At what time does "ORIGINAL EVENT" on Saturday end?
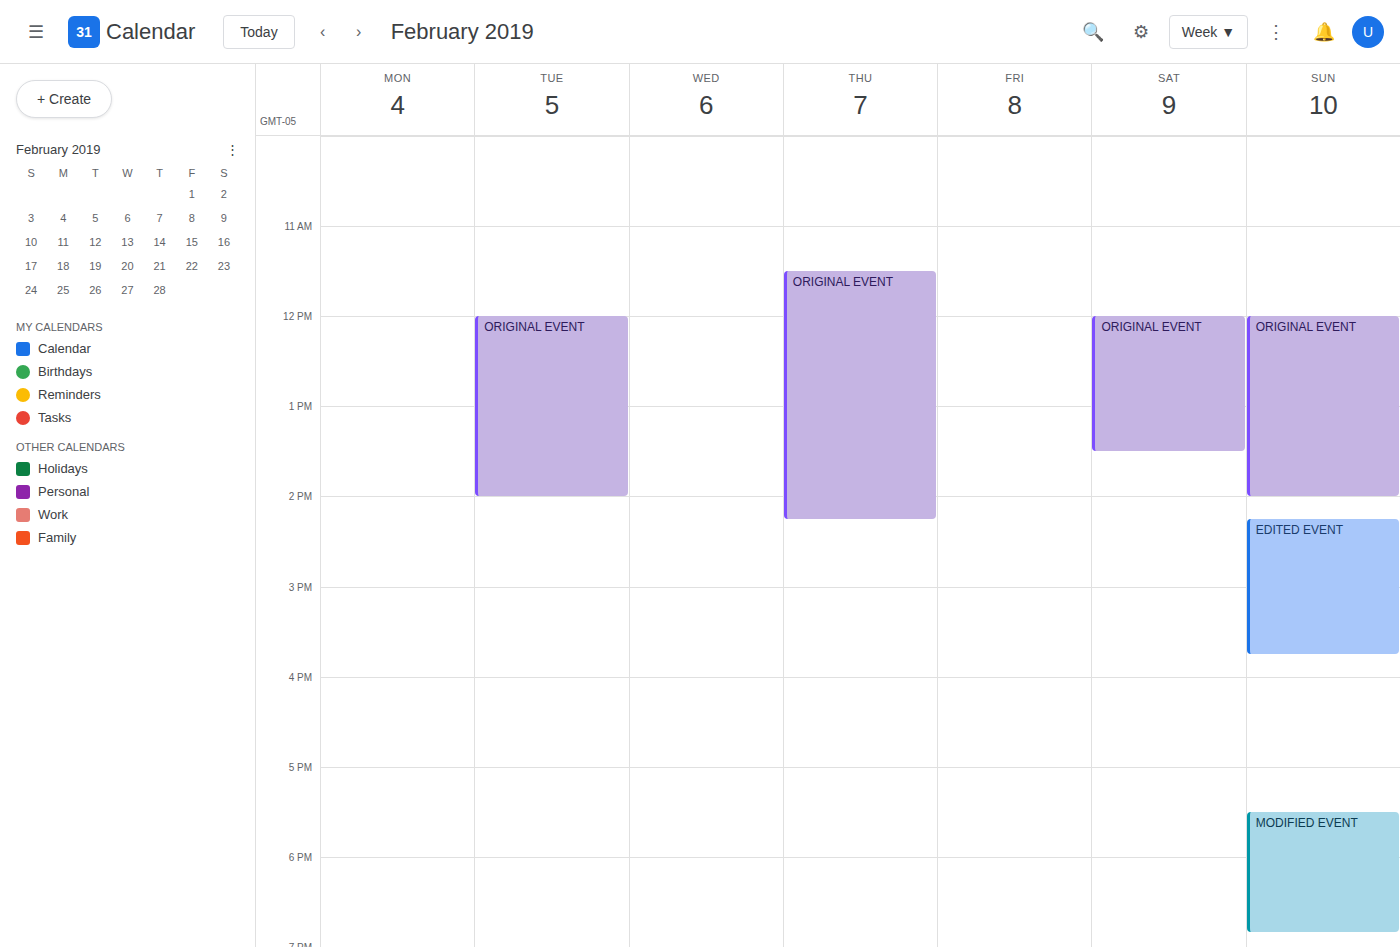
1:30 PM